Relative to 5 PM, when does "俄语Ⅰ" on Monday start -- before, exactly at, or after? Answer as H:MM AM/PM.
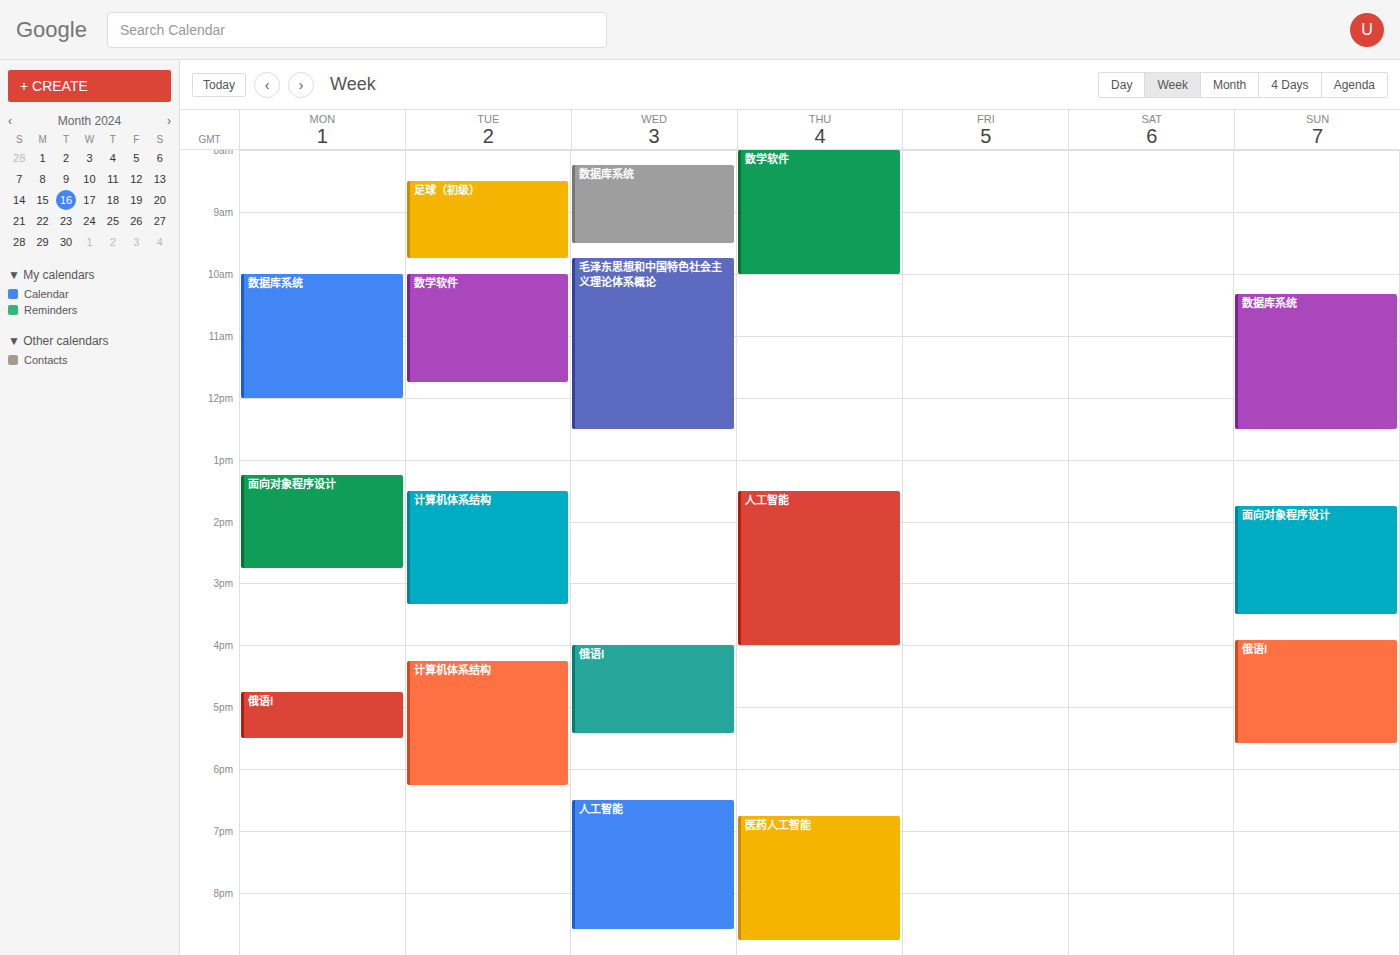
4:45 PM -- before 5 PM, 15 minutes above the 5 PM line.